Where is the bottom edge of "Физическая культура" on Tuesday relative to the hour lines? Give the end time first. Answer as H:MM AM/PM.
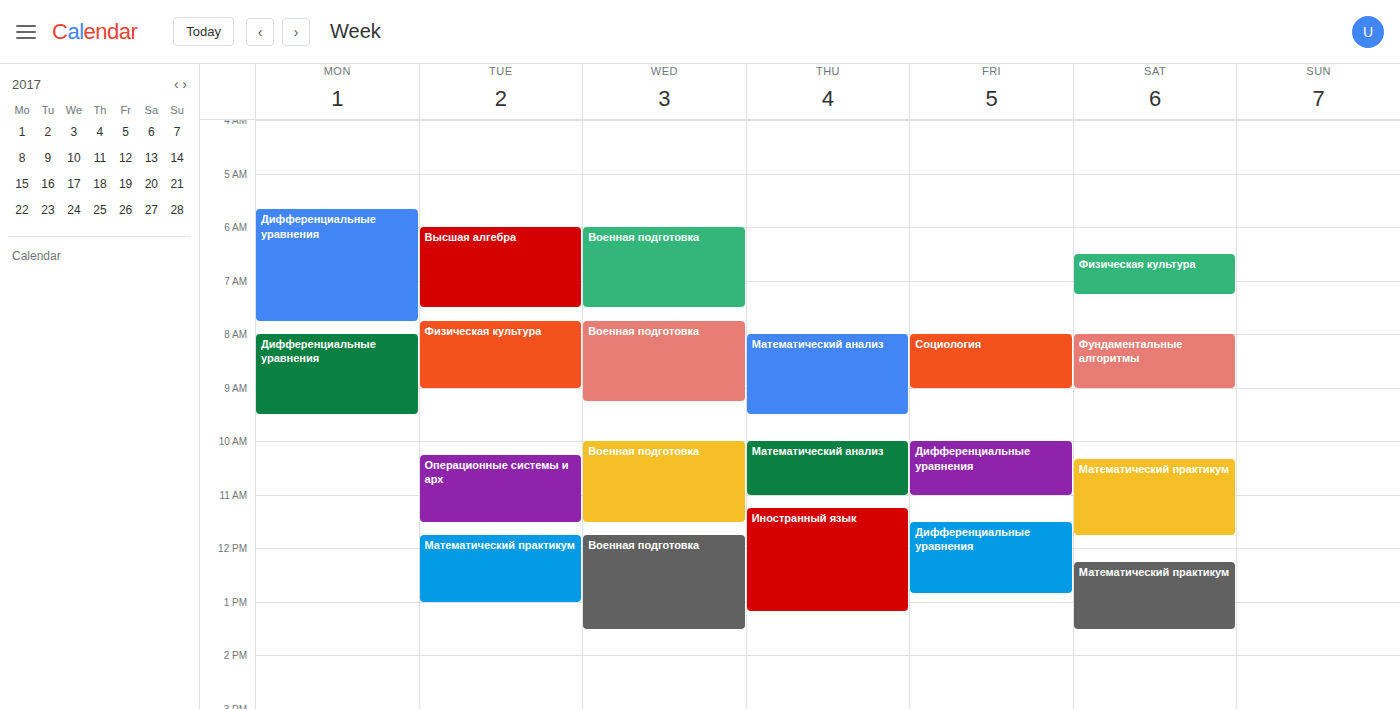
9:00 AM -- exactly on the 9 AM line.